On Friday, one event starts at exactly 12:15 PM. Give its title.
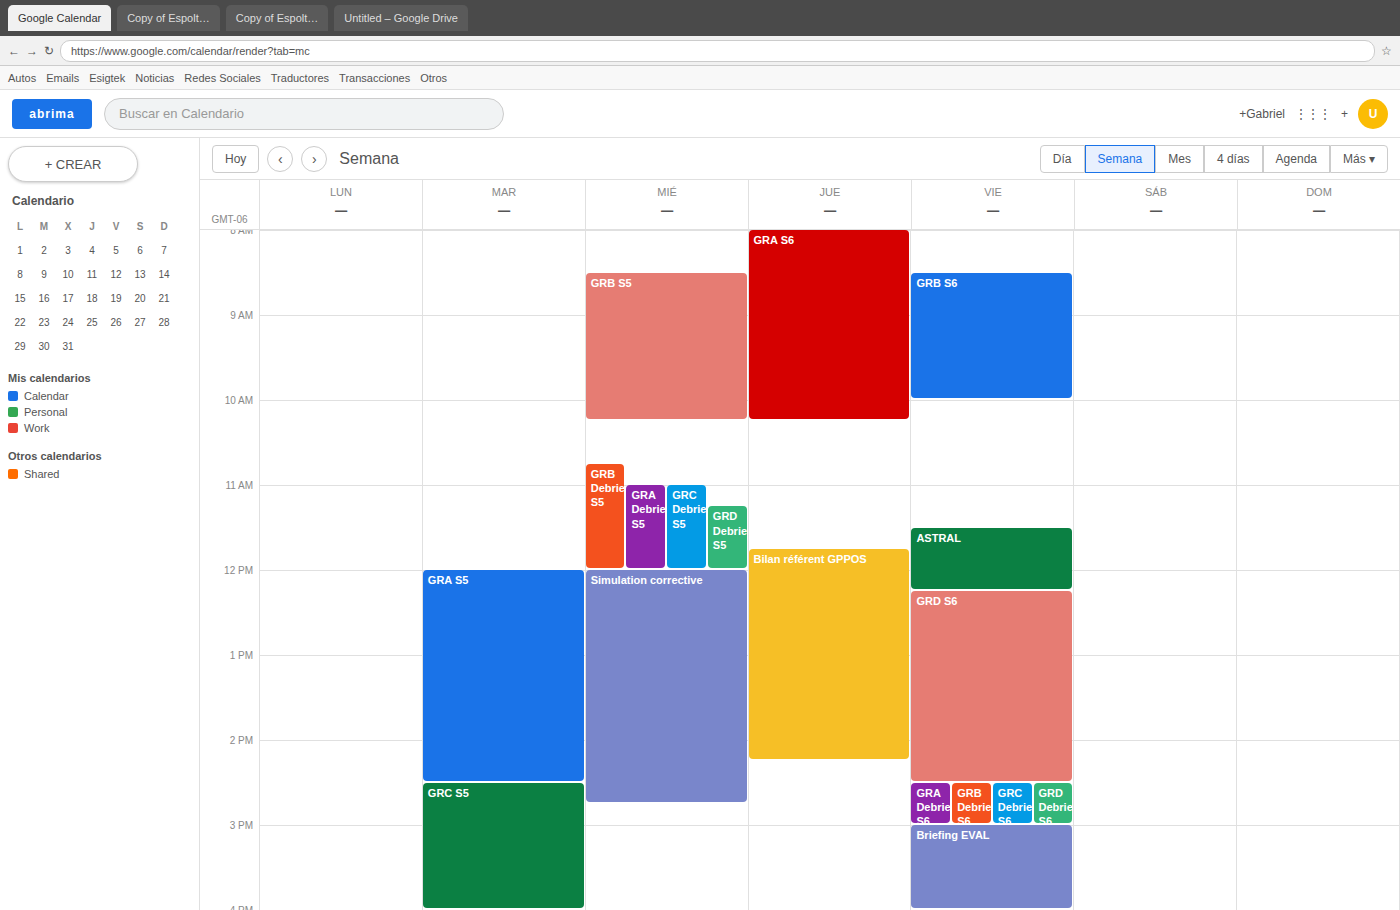
"GRD S6"